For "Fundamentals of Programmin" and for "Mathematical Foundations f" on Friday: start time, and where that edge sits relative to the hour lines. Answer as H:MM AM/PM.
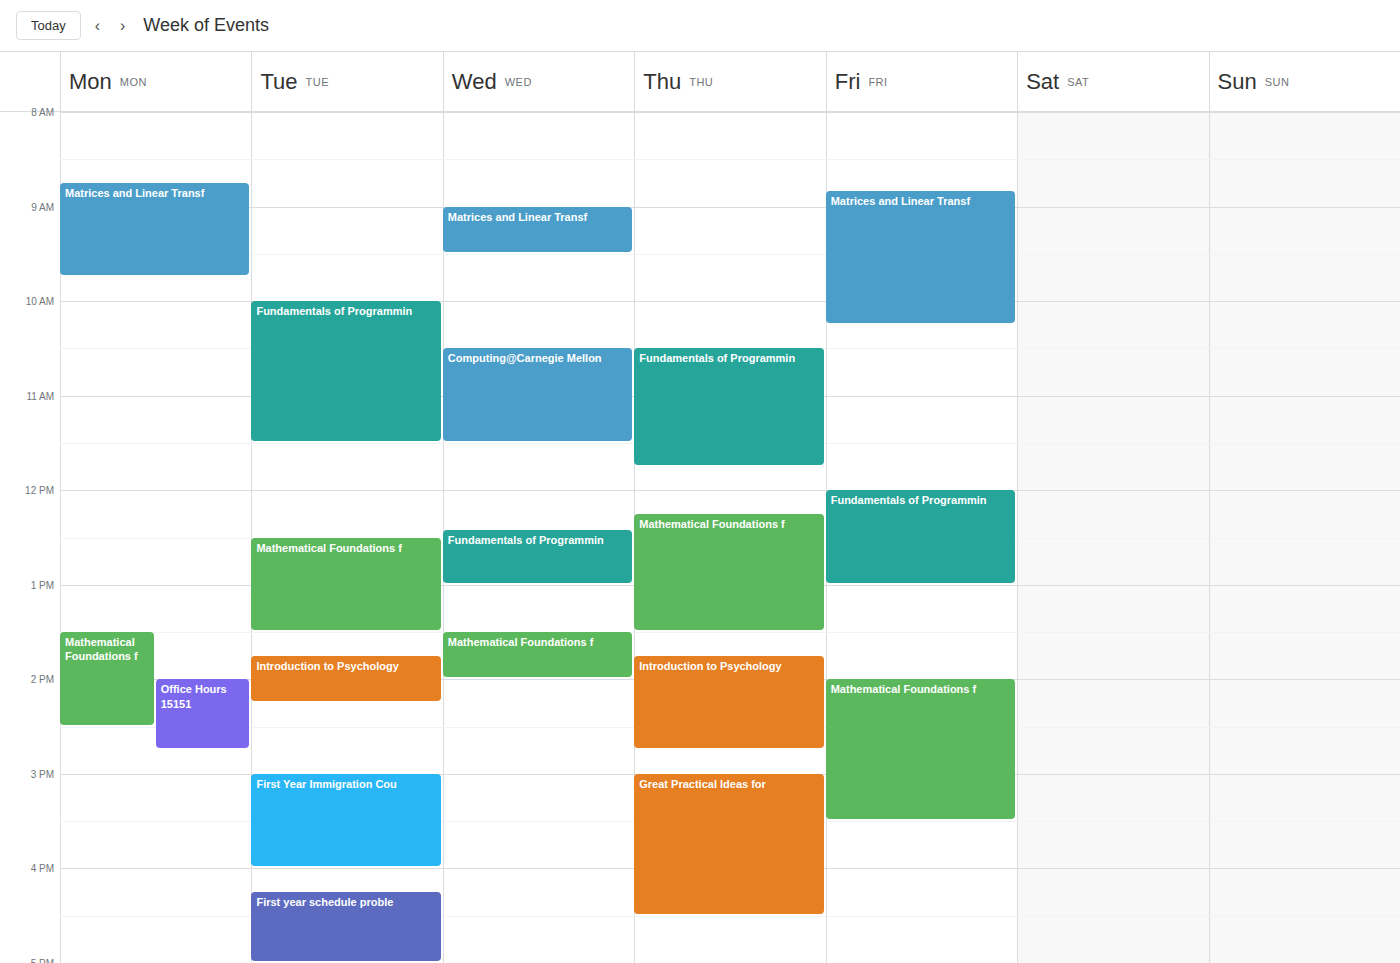
"Fundamentals of Programmin": 12:00 PM, exactly on the 12 PM line. "Mathematical Foundations f": 2:00 PM, exactly on the 2 PM line.